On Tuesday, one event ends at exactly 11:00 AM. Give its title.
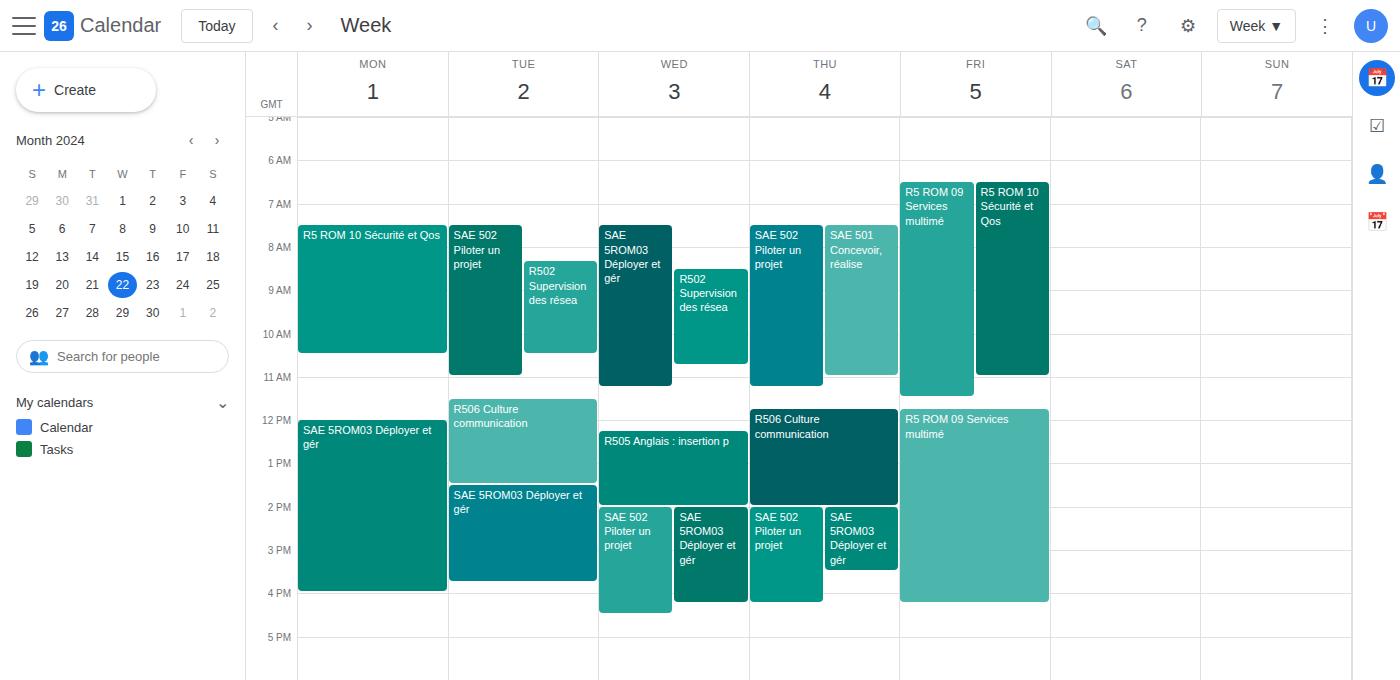
"SAE 502 Piloter un projet"